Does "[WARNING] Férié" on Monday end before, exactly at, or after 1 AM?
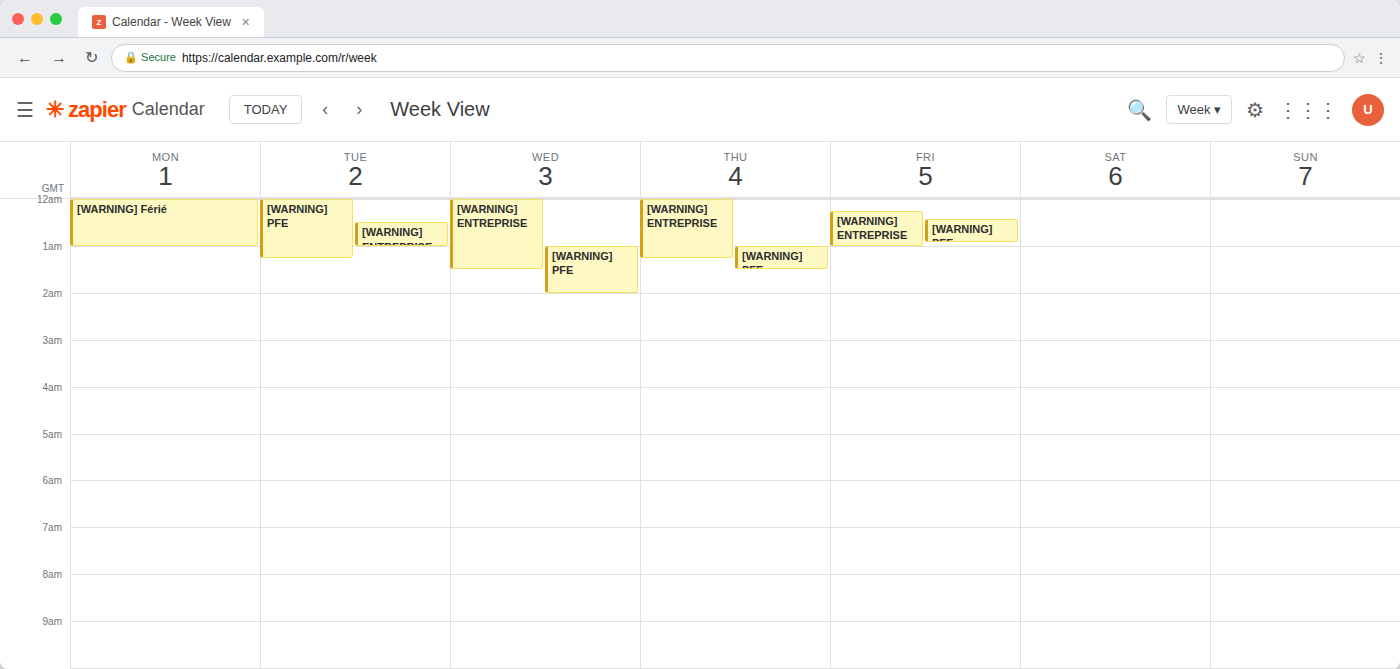
1:00 AM -- exactly at 1 AM, on the 1 AM line.